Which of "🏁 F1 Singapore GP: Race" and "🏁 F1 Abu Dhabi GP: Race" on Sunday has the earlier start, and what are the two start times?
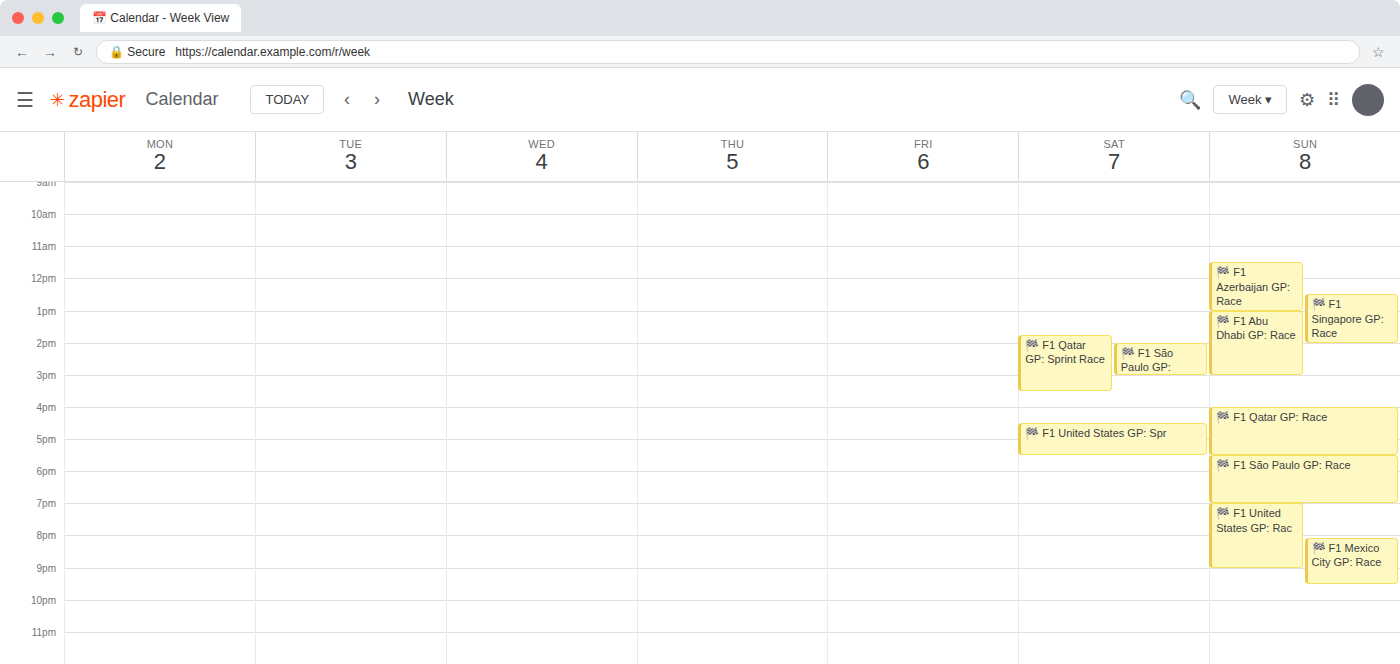
"🏁 F1 Singapore GP: Race" 12:30 PM; "🏁 F1 Abu Dhabi GP: Race" 1:00 PM.